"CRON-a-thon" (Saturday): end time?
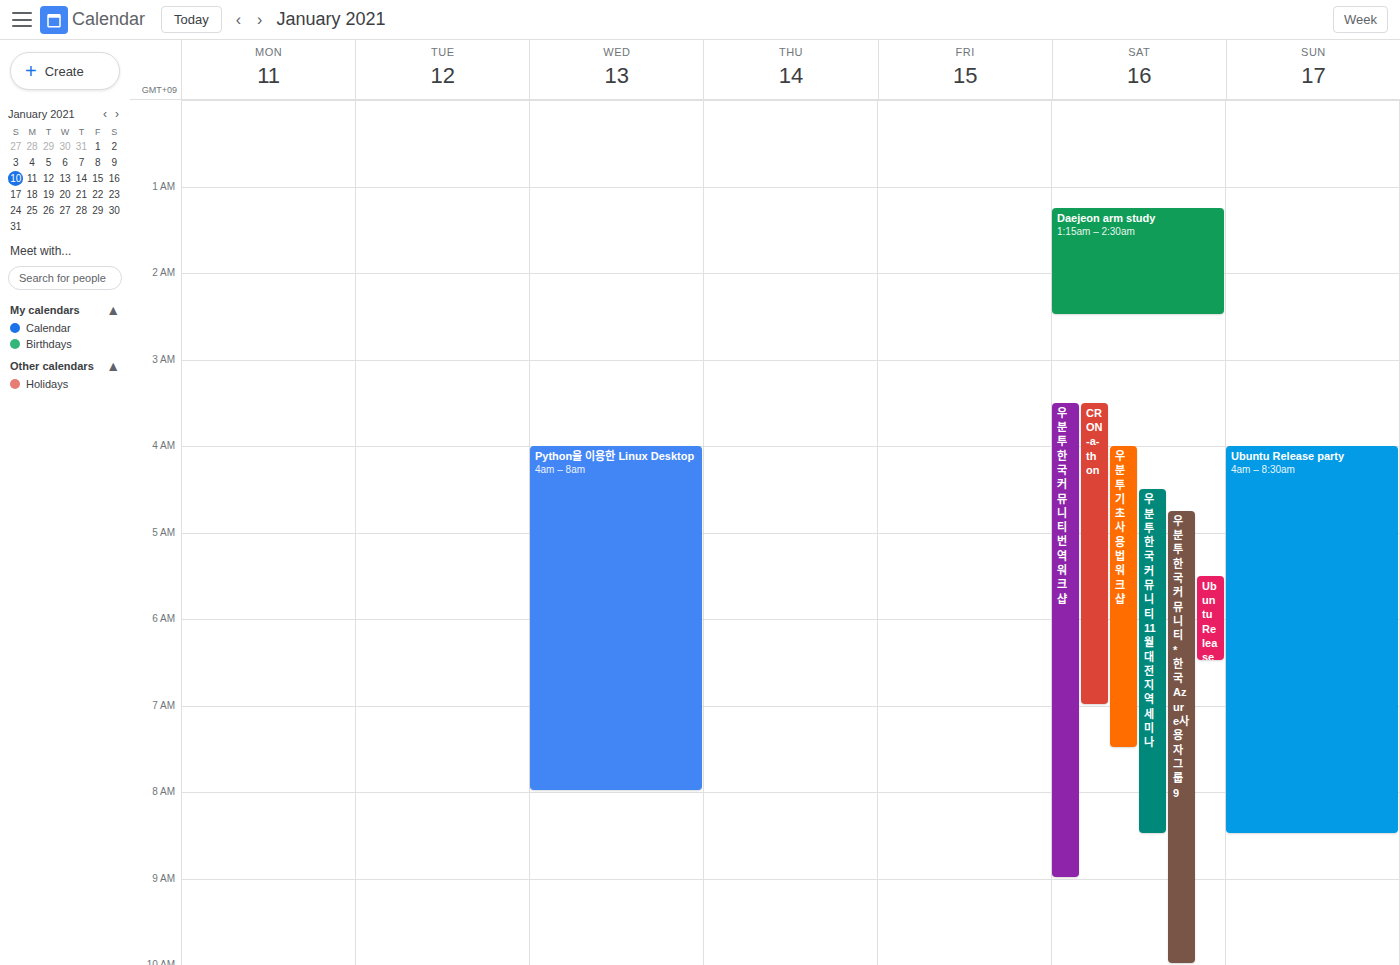
7:00 AM